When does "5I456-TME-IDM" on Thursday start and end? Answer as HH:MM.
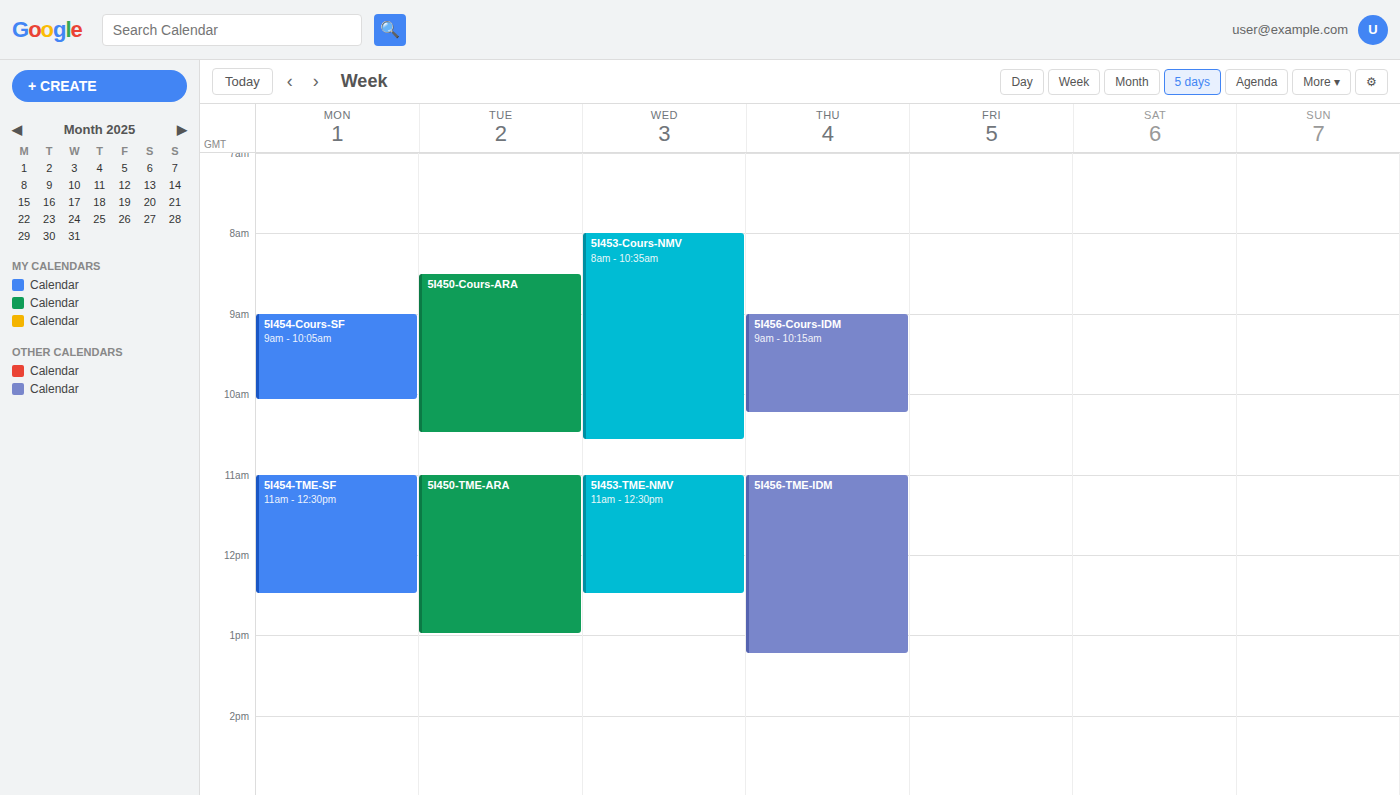
11:00 to 13:15